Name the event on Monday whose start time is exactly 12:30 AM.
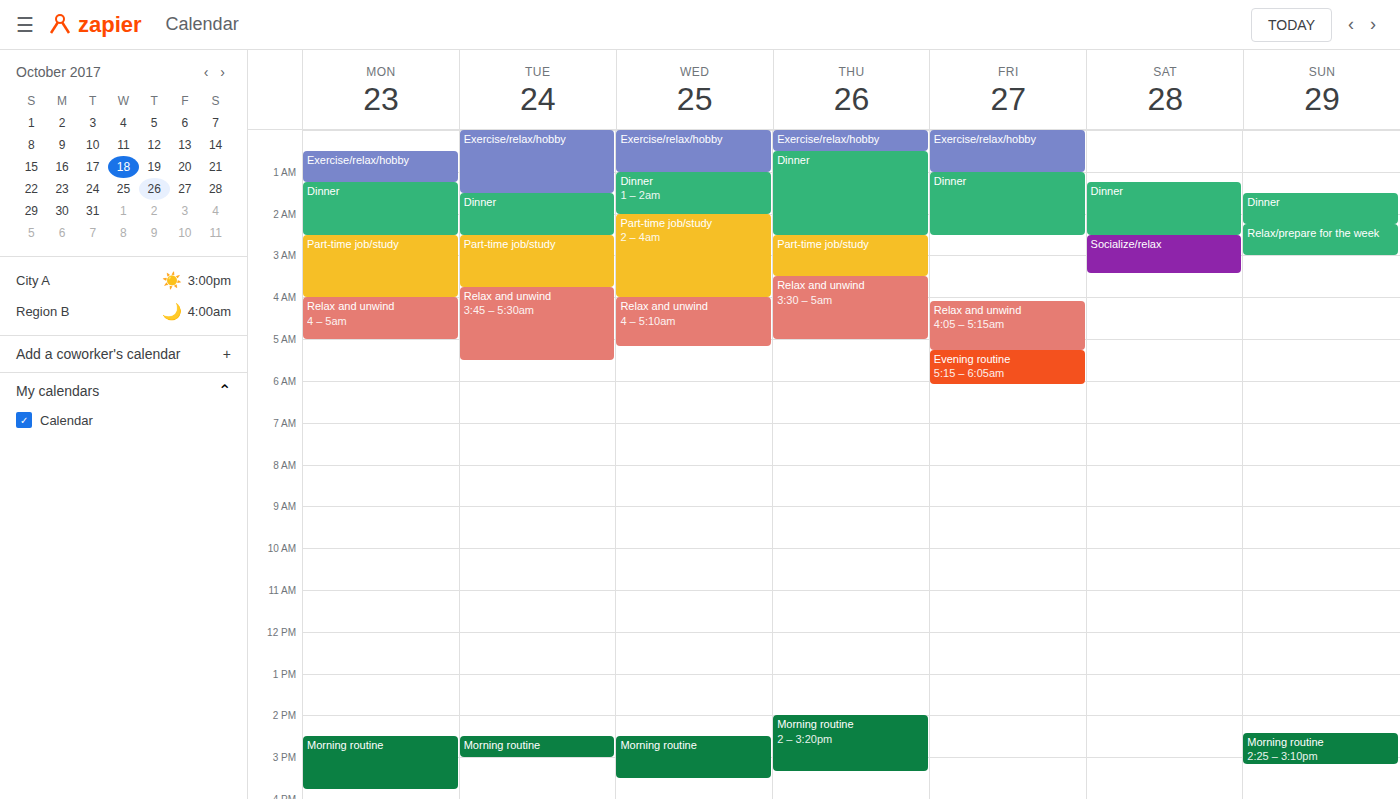
"Exercise/relax/hobby"